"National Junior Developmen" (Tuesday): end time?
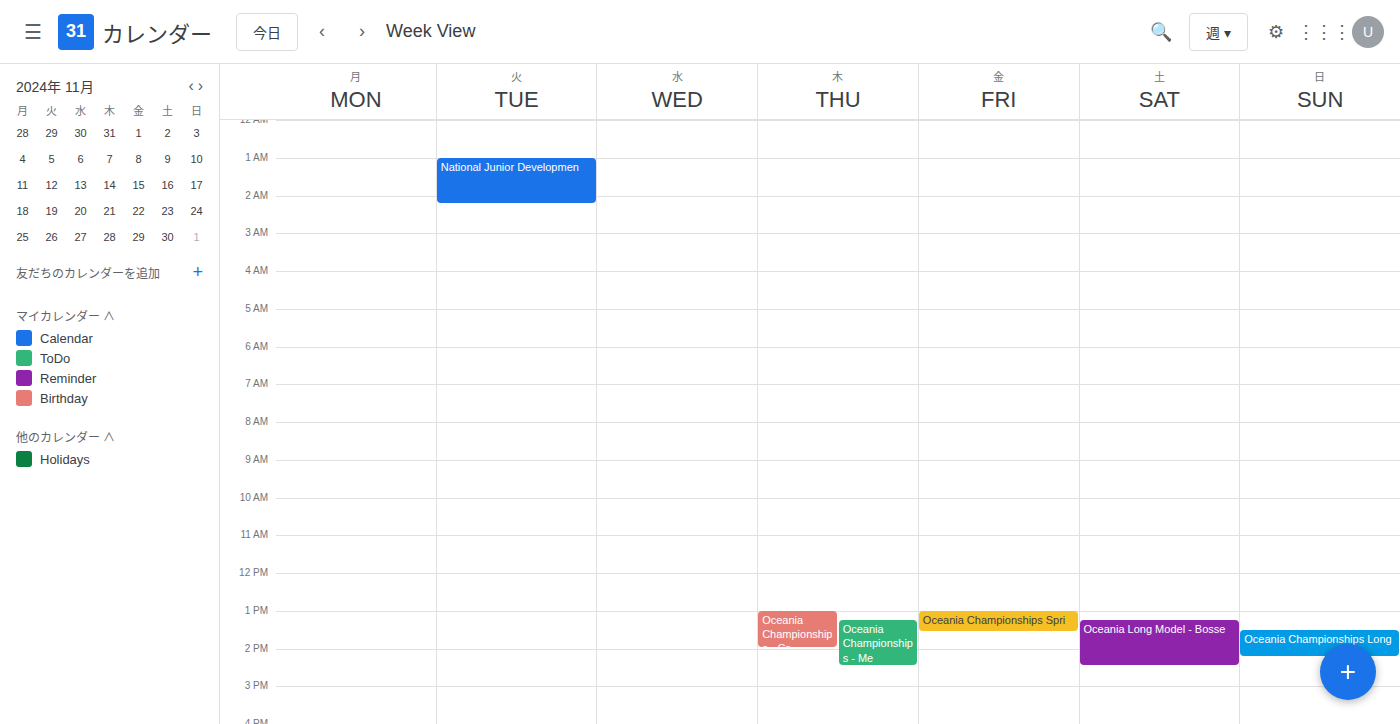
2:15 AM